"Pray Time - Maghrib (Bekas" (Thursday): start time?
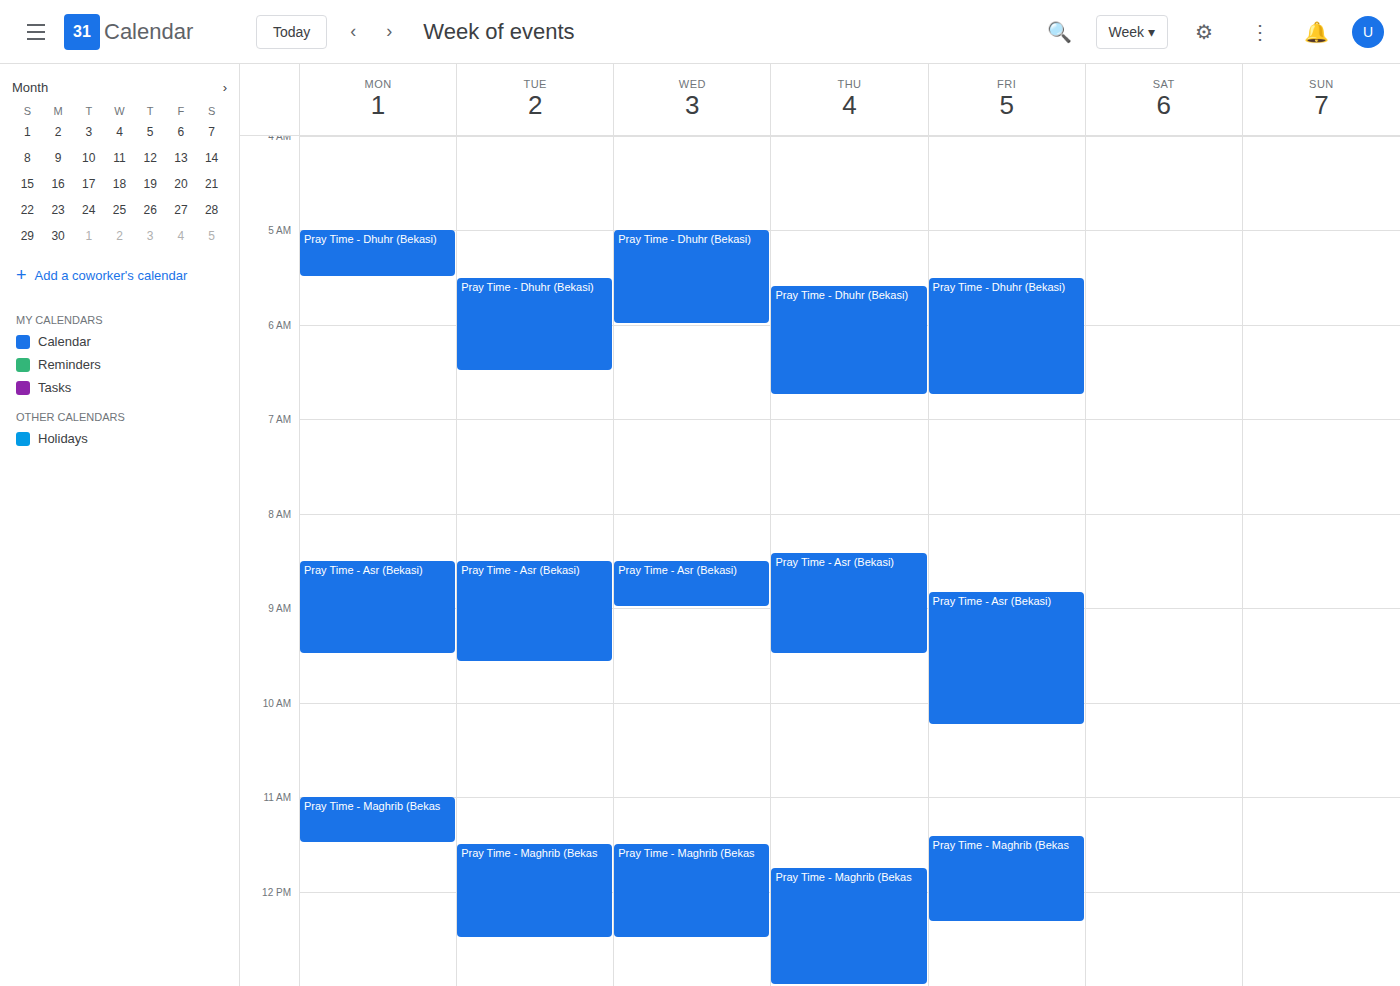
11:45 AM